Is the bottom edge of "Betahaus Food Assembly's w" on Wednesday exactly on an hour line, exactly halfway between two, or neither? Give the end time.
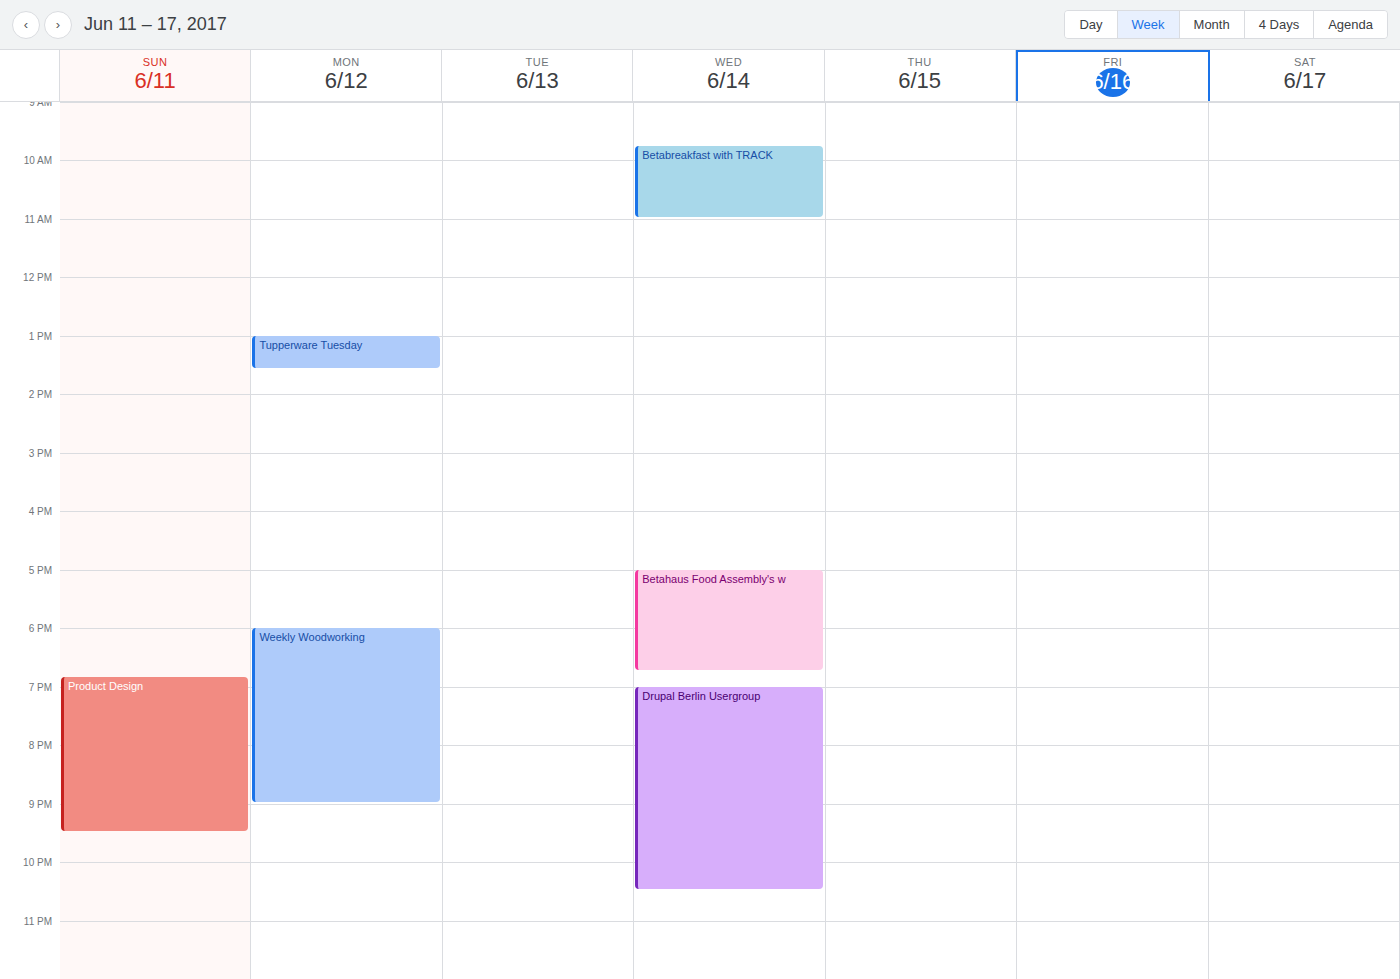
18:45 -- neither: three quarters of the way from the 18:00 line to the 19:00 line.